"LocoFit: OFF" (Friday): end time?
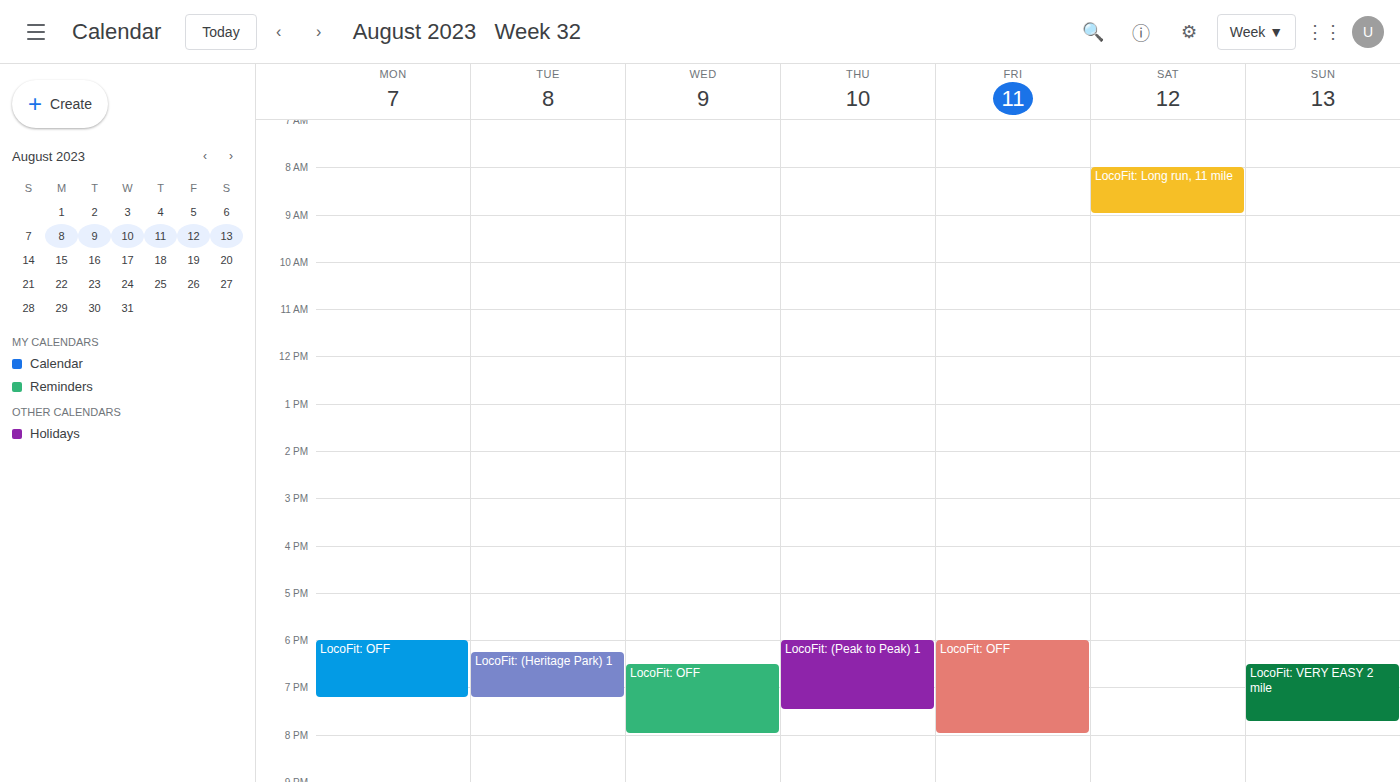
8:00 PM